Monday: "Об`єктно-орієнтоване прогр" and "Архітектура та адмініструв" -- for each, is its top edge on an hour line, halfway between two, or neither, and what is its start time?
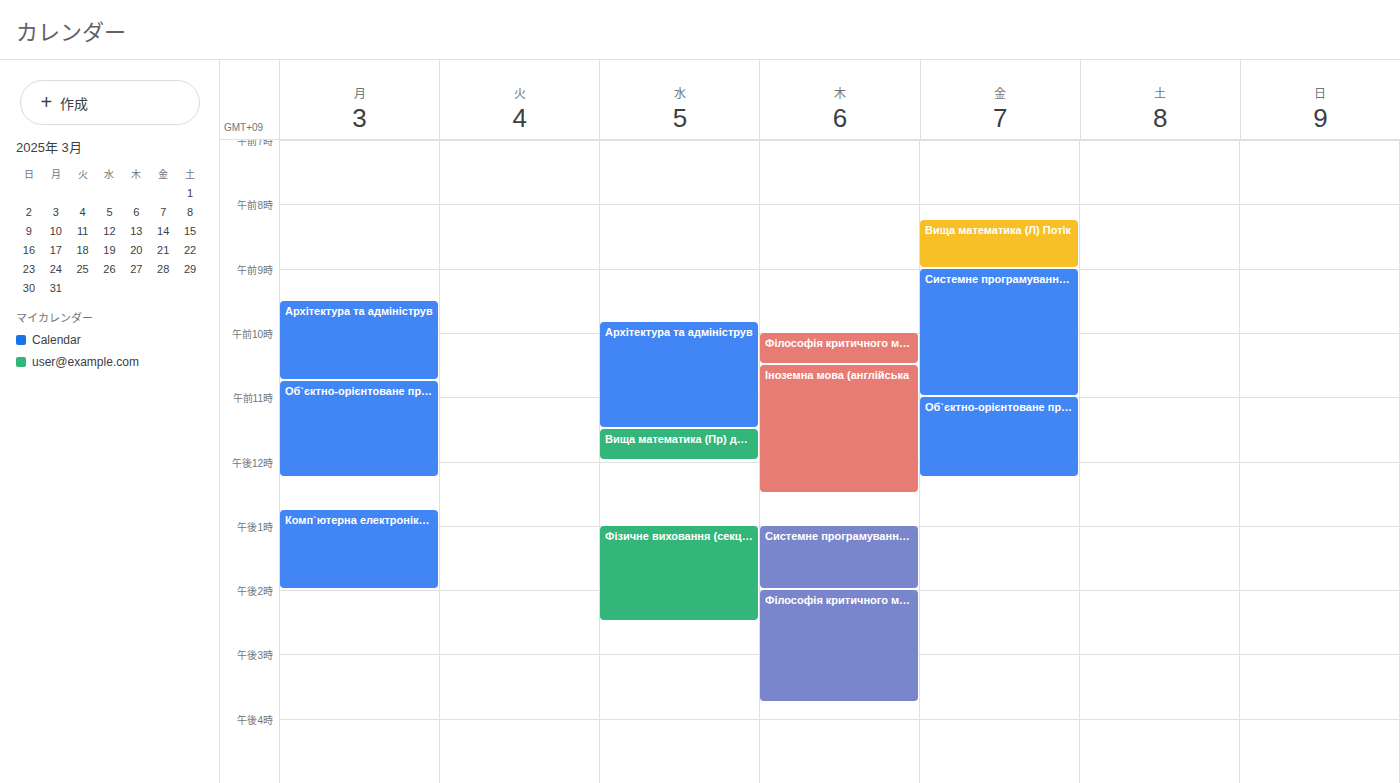
"Об`єктно-орієнтоване прогр": 10:45 AM, neither: three quarters of the way from the 10 AM line to the 11 AM line. "Архітектура та адмініструв": 9:30 AM, halfway between the 9 AM and 10 AM lines.